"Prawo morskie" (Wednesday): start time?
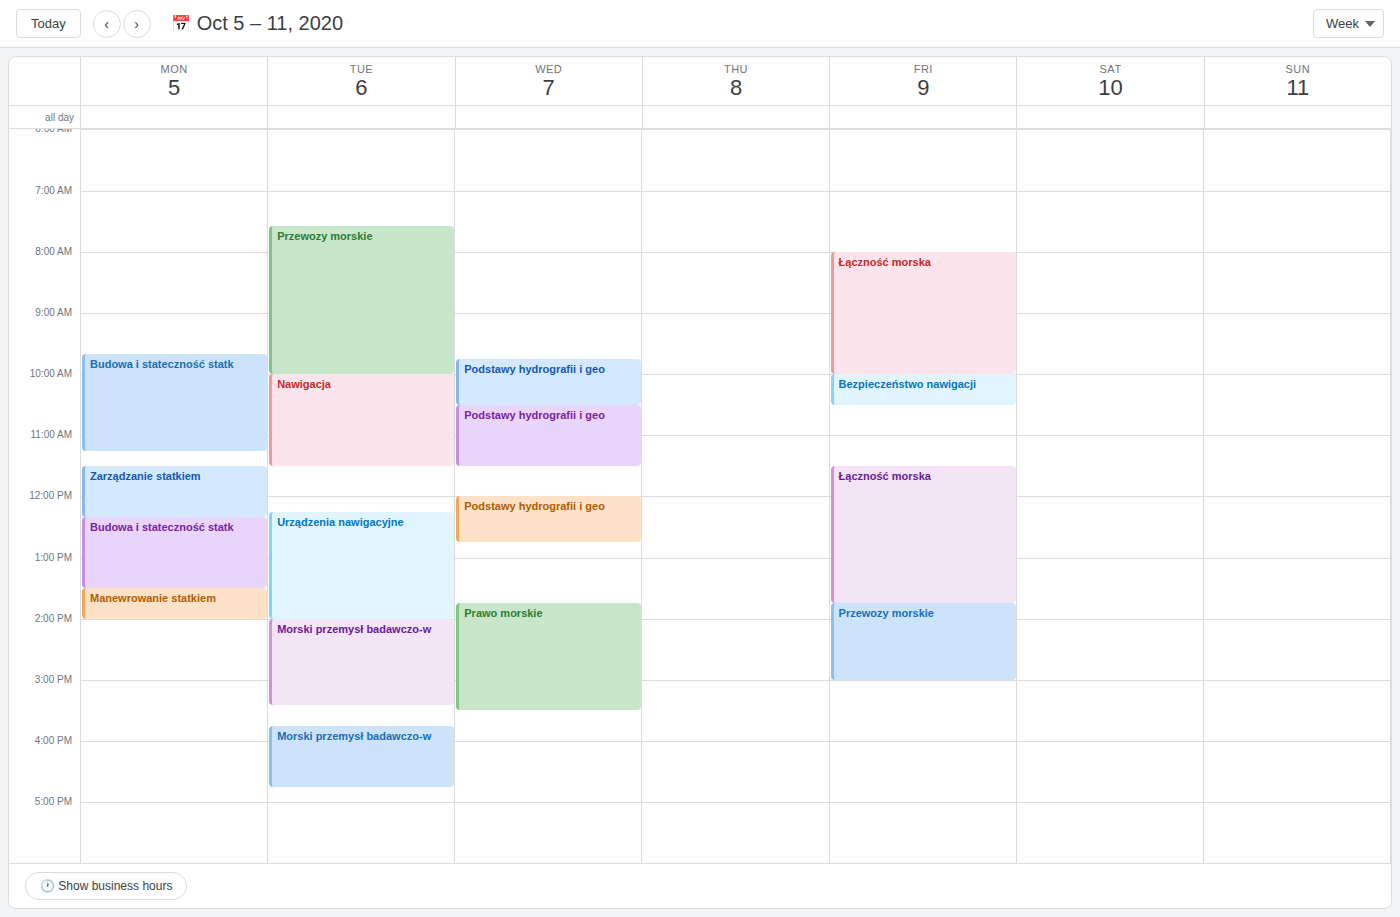
1:45 PM